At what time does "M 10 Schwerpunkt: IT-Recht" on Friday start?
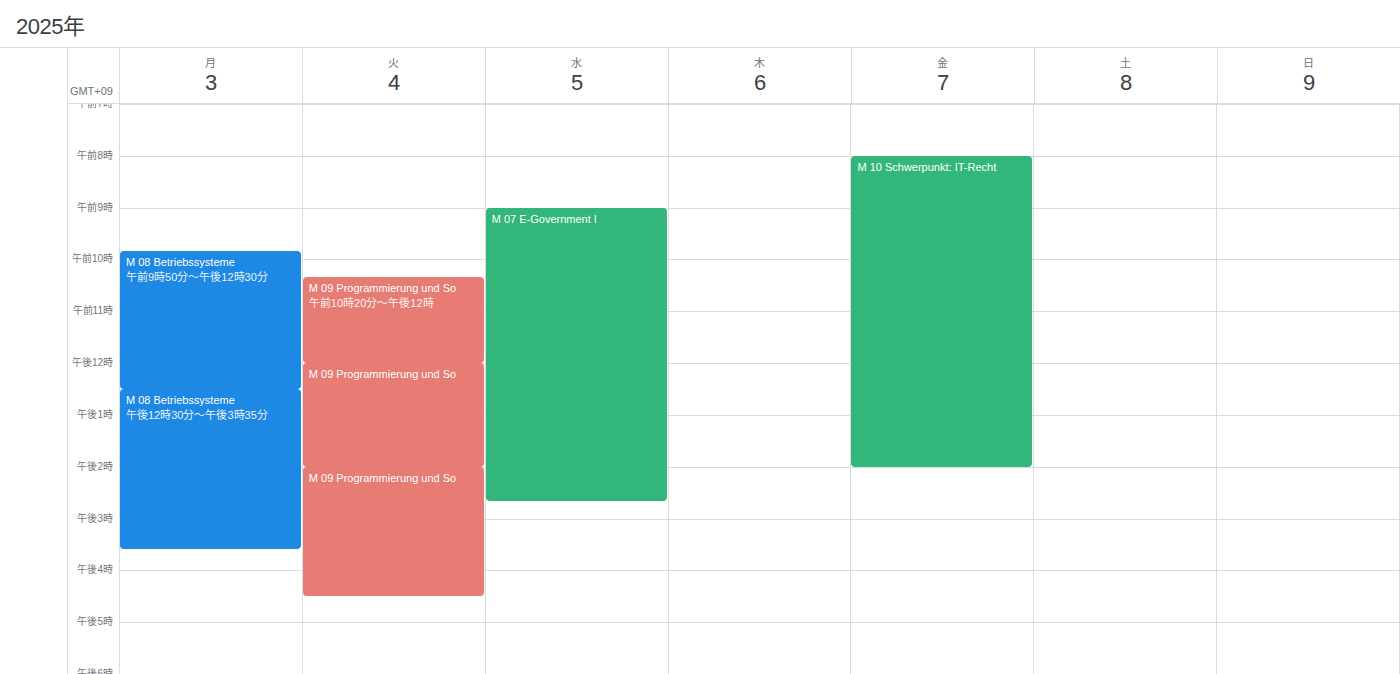
8:00 AM